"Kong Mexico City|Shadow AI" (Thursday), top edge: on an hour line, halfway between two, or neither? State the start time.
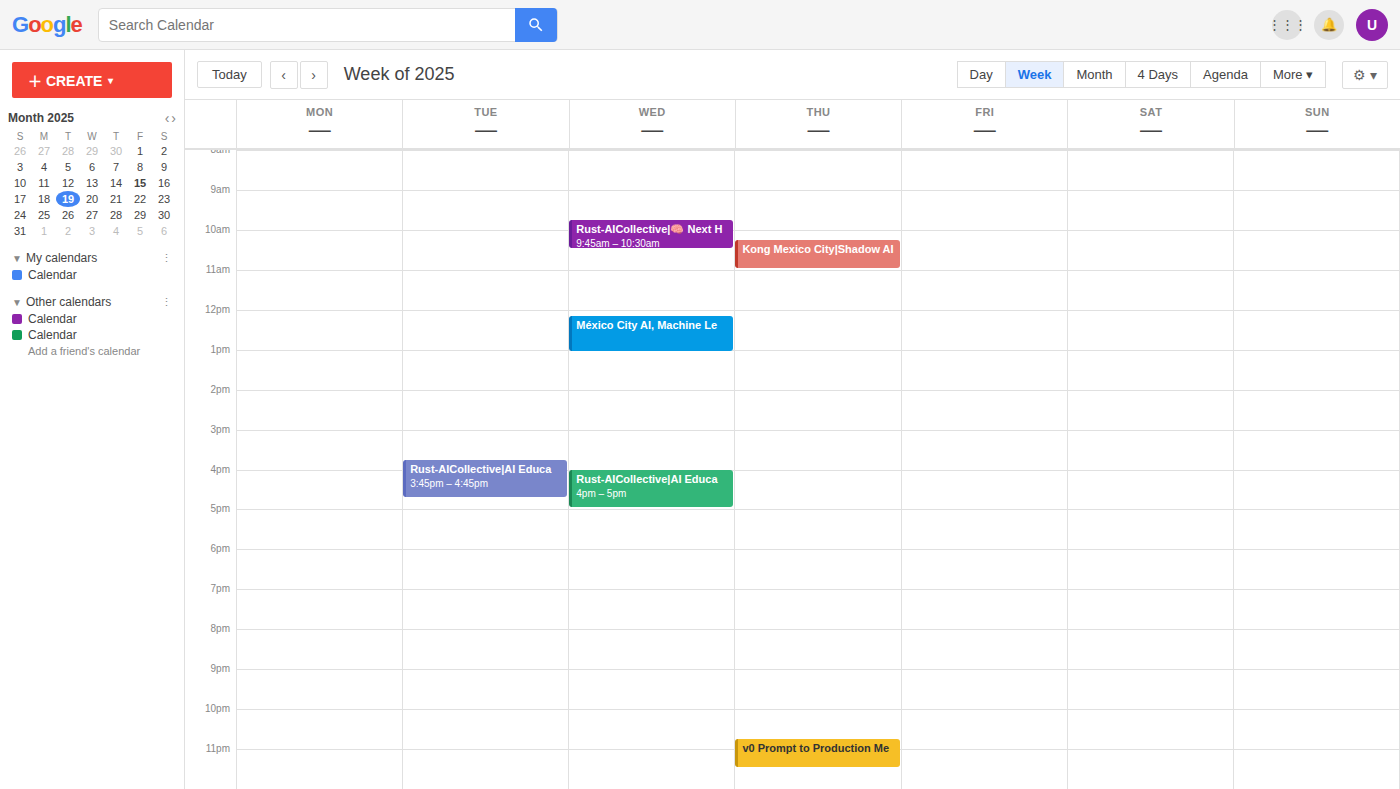
10:15 -- neither: a quarter of the way from the 10:00 line to the 11:00 line.